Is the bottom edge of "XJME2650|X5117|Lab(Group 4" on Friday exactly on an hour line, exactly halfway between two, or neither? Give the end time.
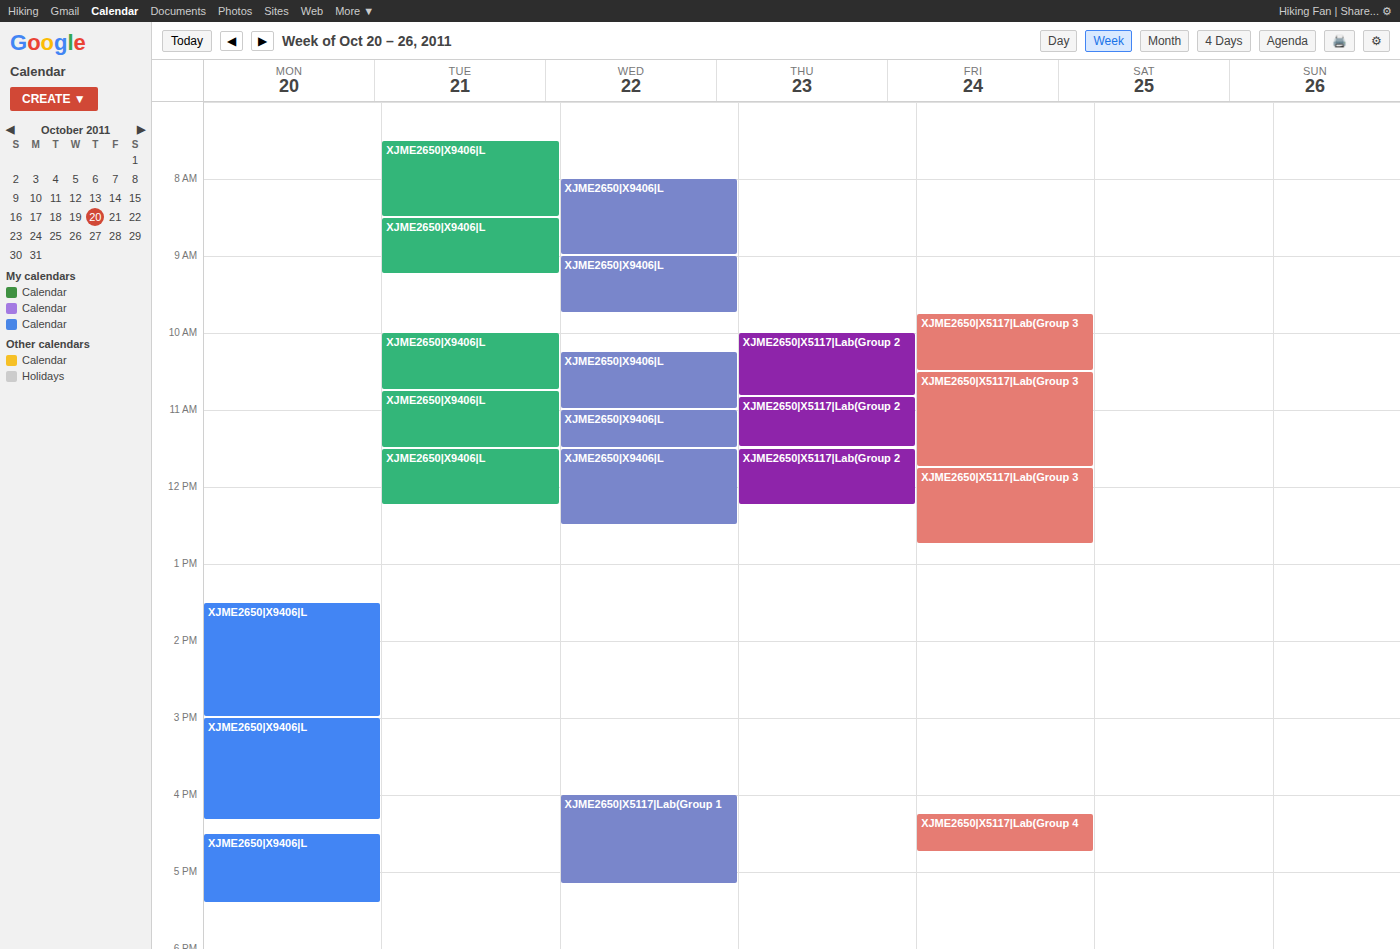
4:45 PM -- neither: three quarters of the way from the 4 PM line to the 5 PM line.